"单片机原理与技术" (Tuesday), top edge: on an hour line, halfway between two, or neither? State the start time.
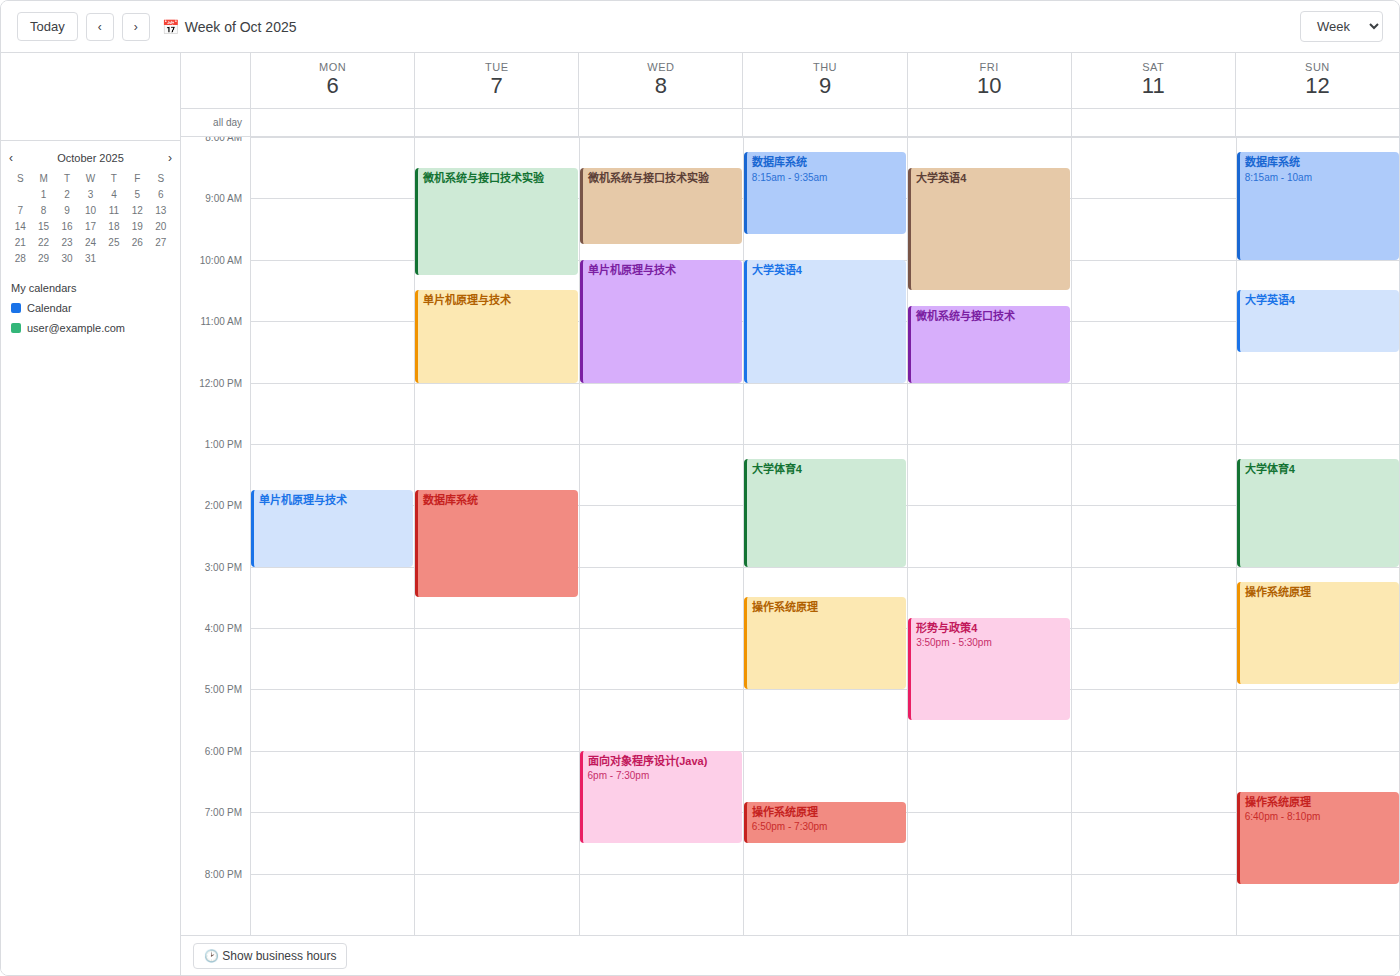
10:30 AM -- halfway between the 10 AM and 11 AM lines.